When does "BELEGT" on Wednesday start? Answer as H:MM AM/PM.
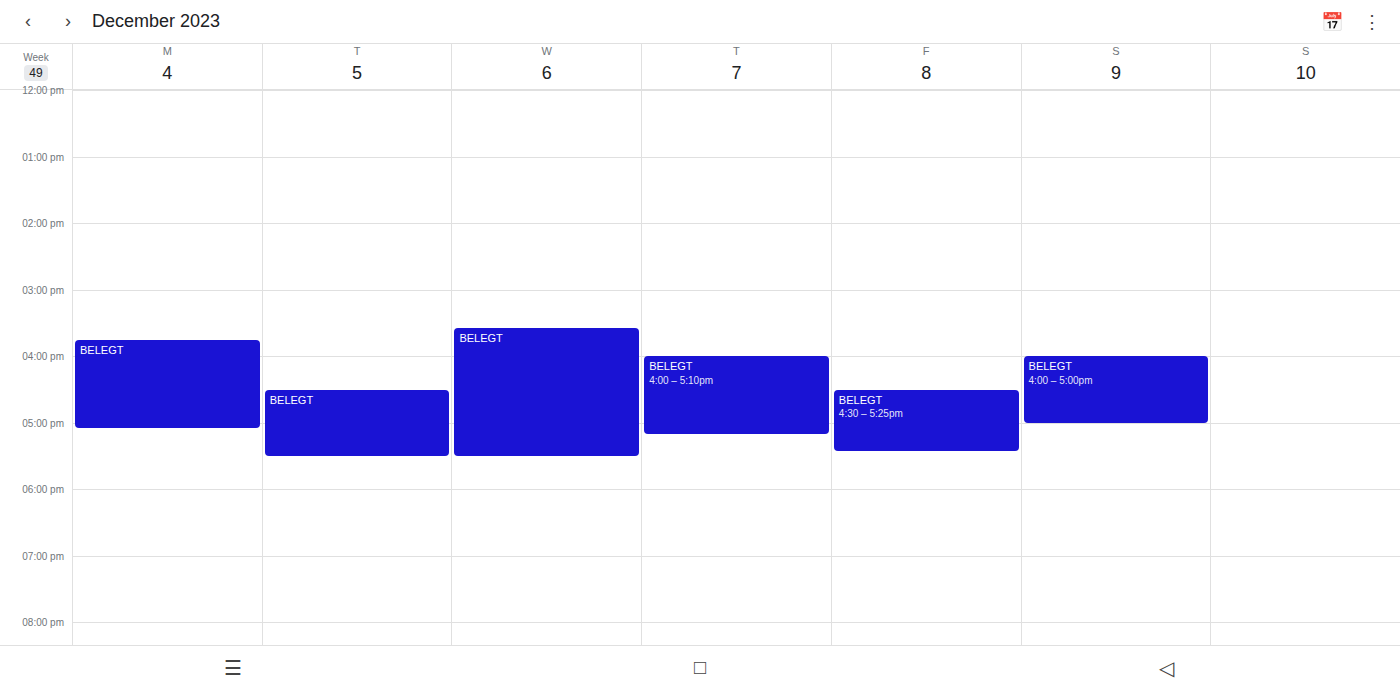
3:35 PM